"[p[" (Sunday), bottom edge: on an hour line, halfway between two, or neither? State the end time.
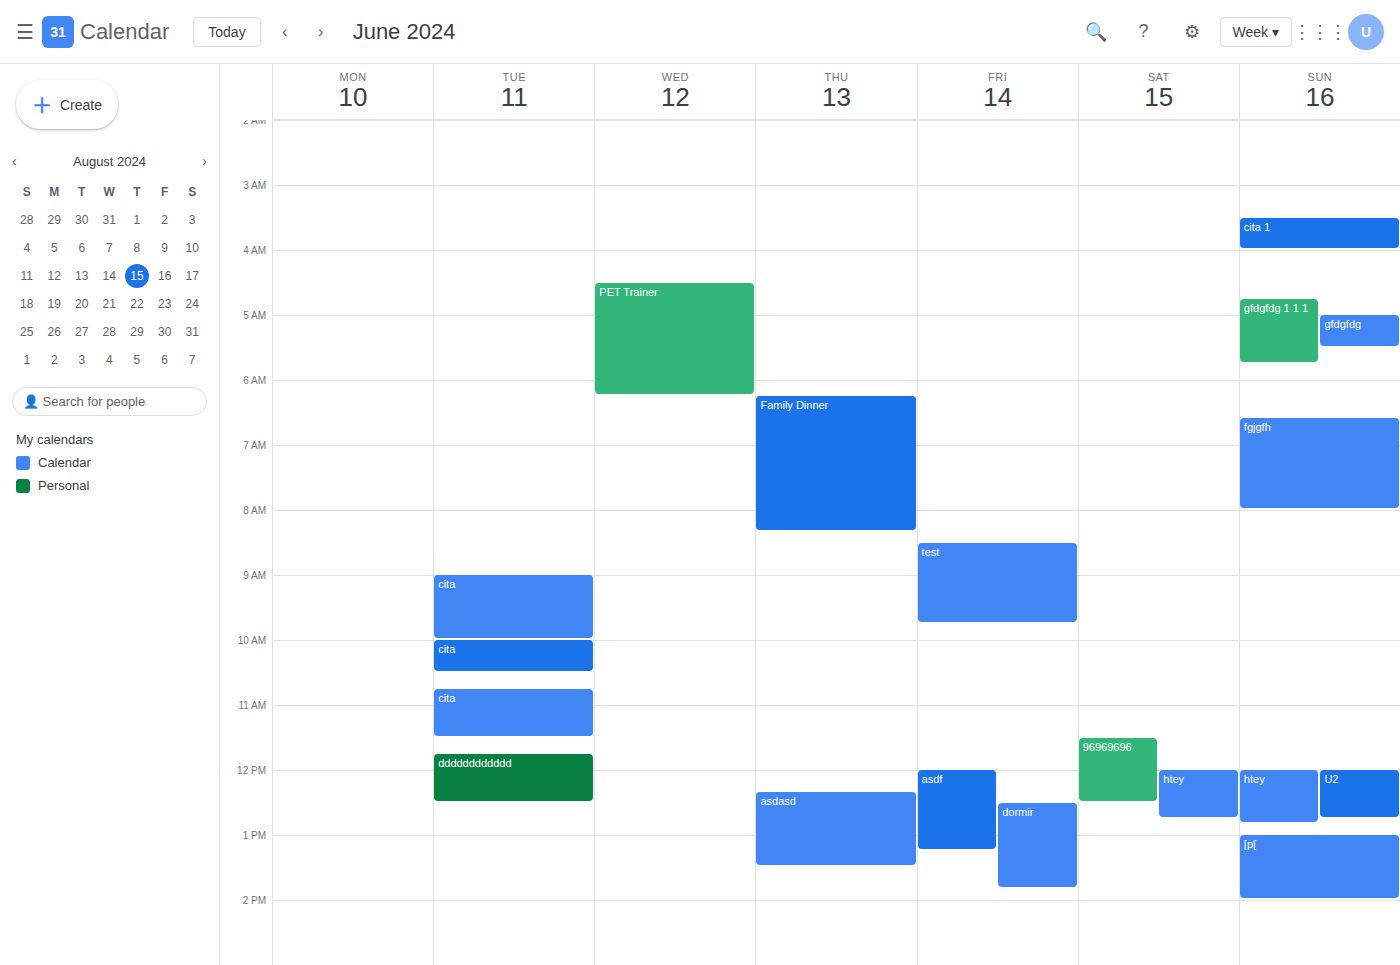
2:00 PM -- exactly on the 2 PM line.